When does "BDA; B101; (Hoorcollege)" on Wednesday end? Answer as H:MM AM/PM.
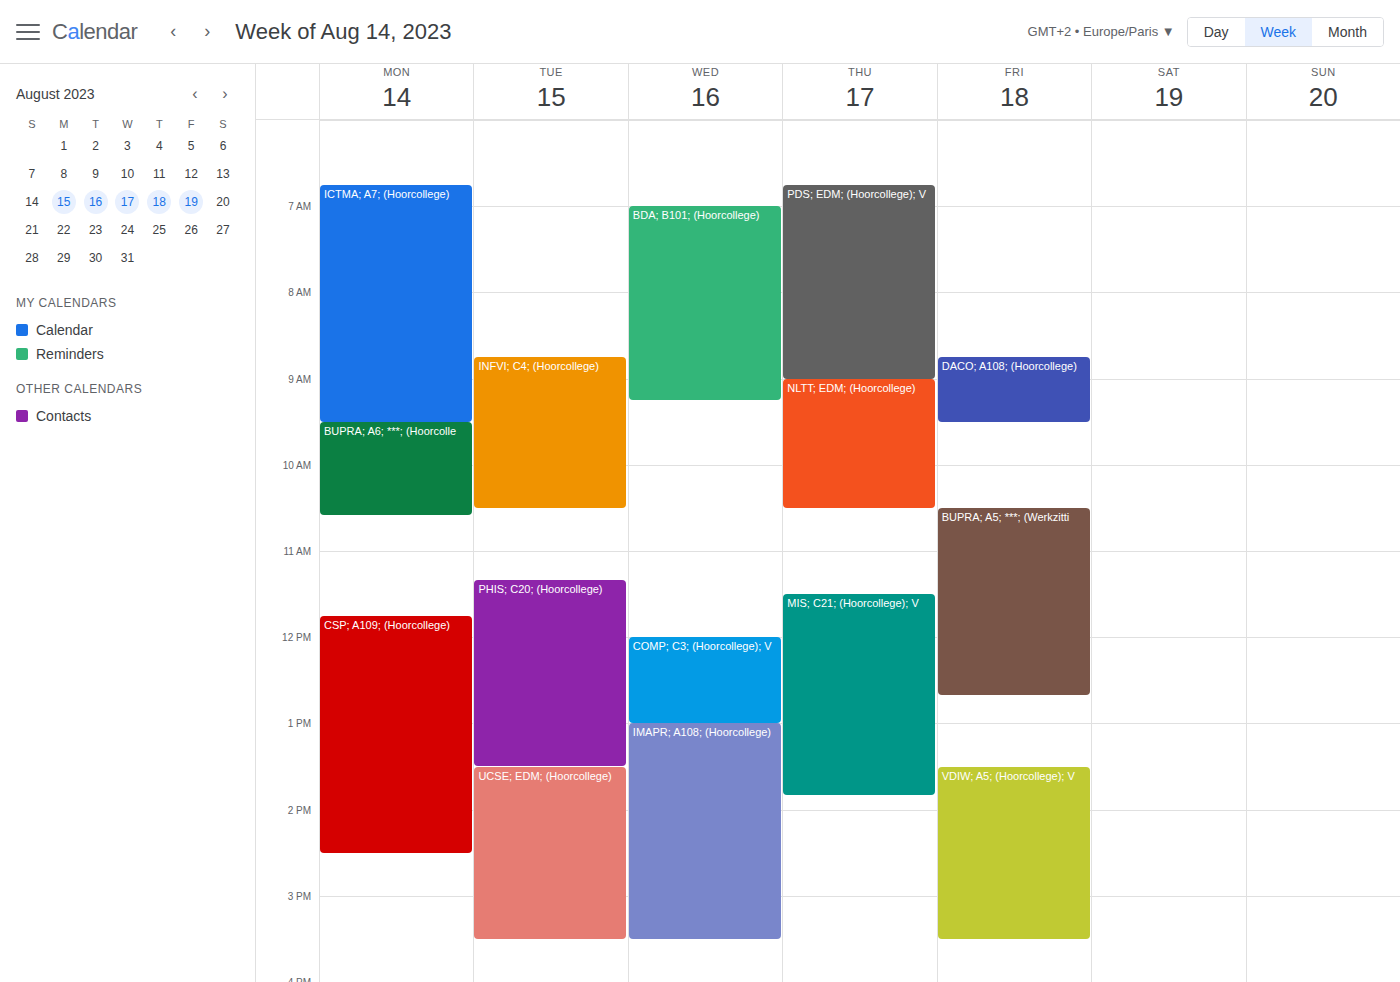
9:15 AM